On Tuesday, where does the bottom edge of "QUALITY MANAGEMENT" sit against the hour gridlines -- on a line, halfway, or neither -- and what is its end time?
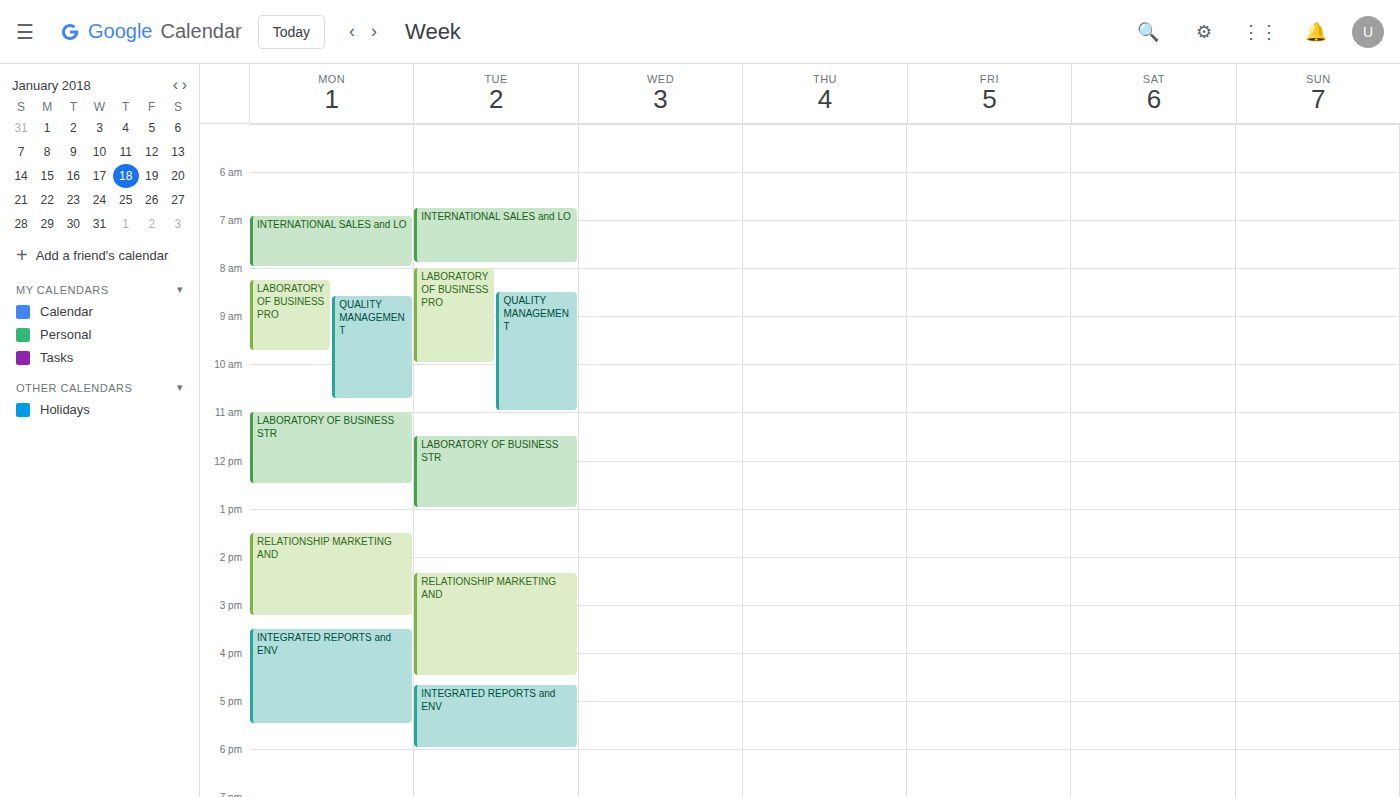
11:00 AM -- exactly on the 11 AM line.